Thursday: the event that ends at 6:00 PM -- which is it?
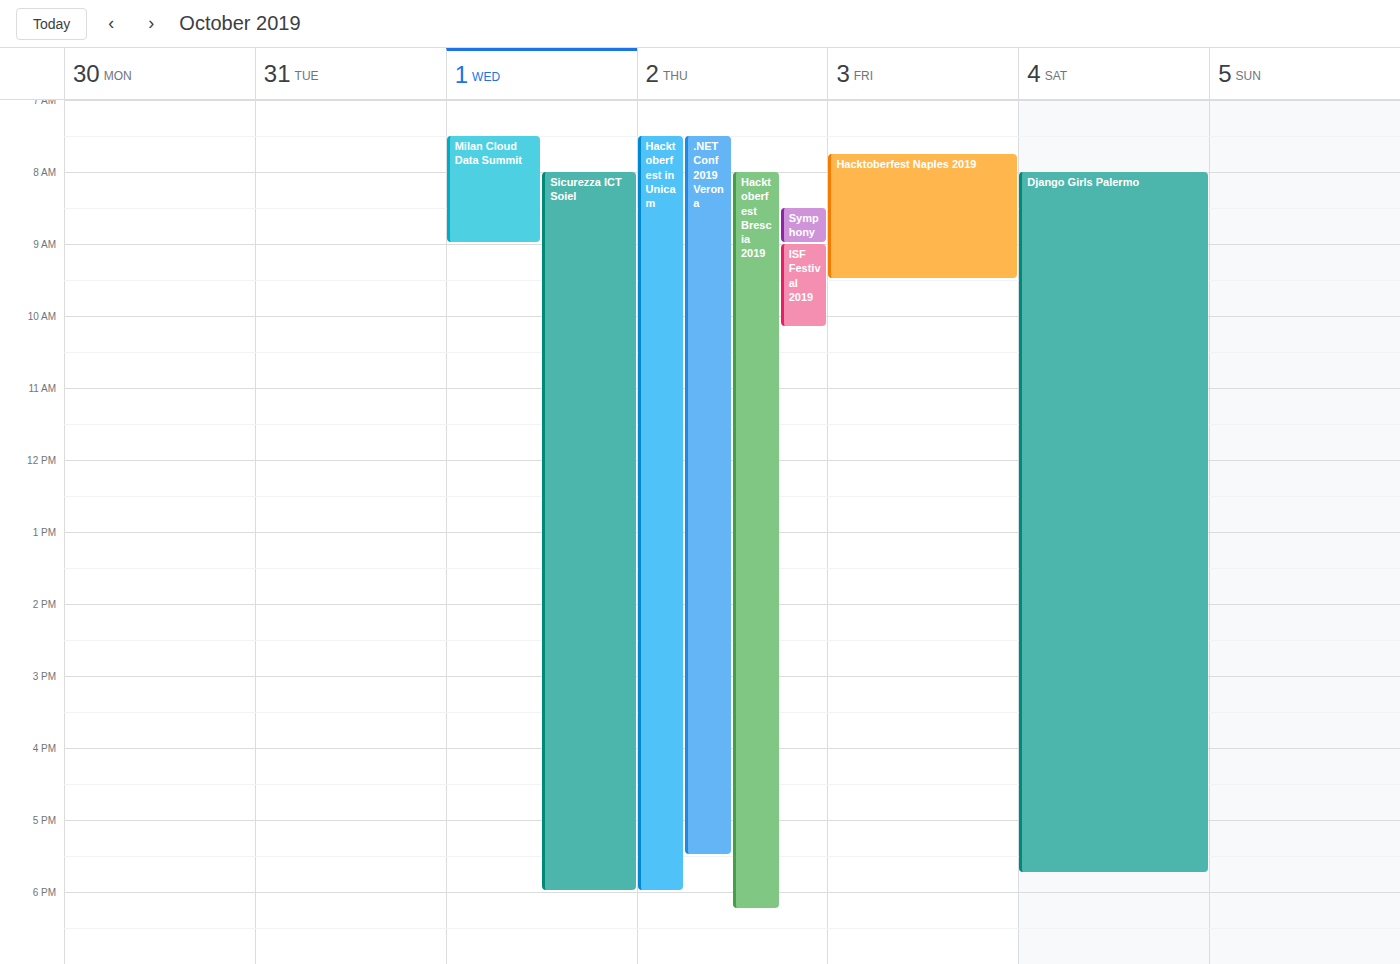
"Hacktoberfest in Unicam"